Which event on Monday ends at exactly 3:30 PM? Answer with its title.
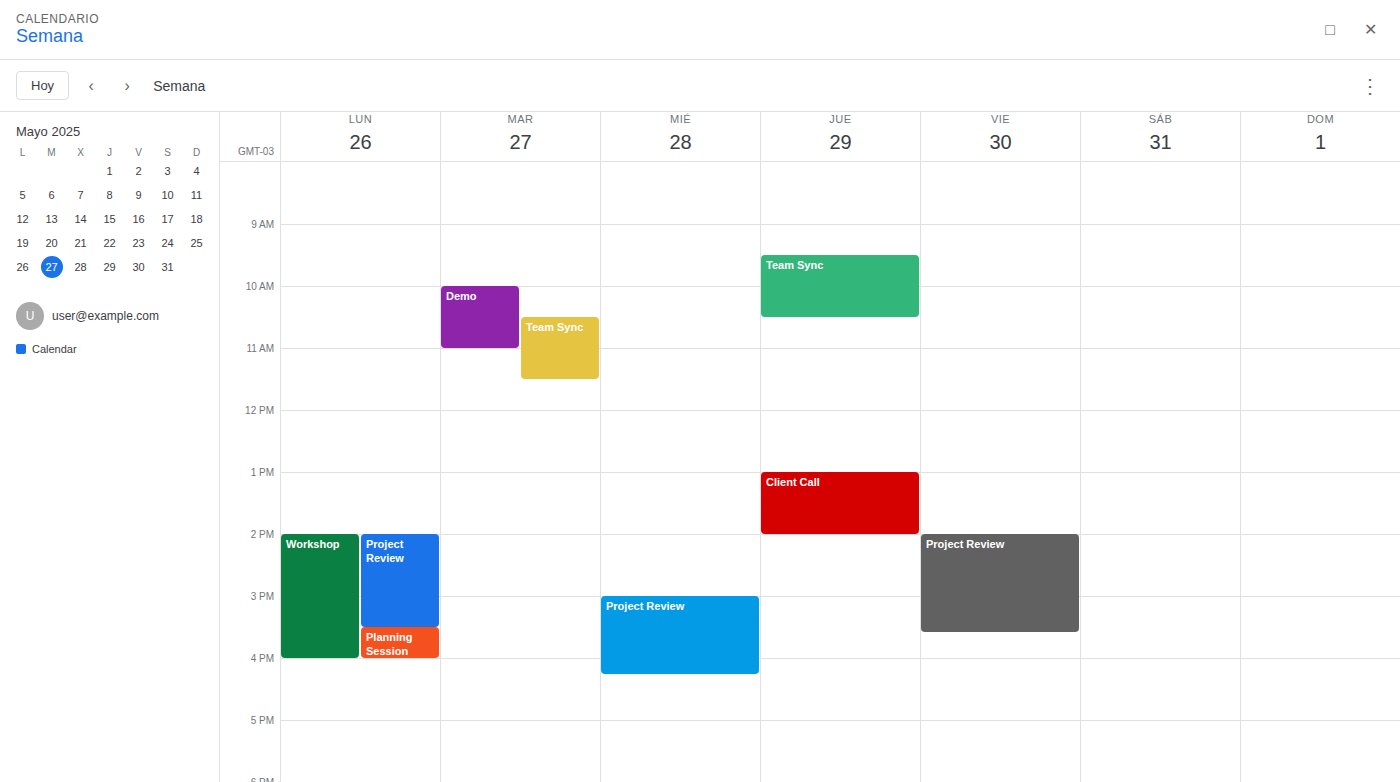
"Project Review"